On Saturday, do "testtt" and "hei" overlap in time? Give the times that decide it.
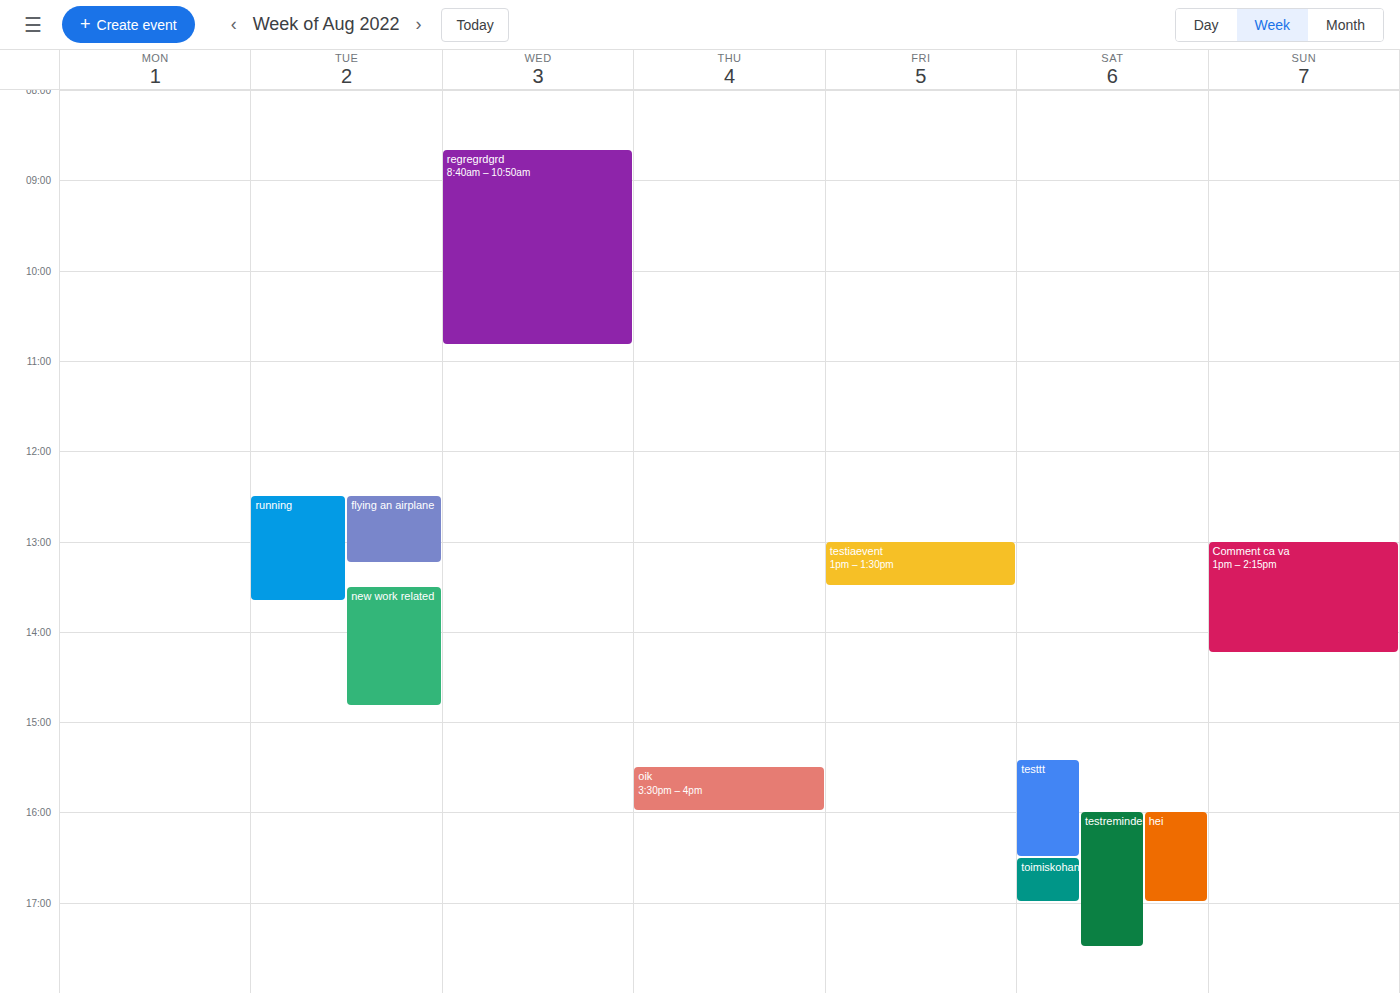
"hei" starts at 4:00 PM, before "testtt" ends at 4:30 PM -- they overlap.